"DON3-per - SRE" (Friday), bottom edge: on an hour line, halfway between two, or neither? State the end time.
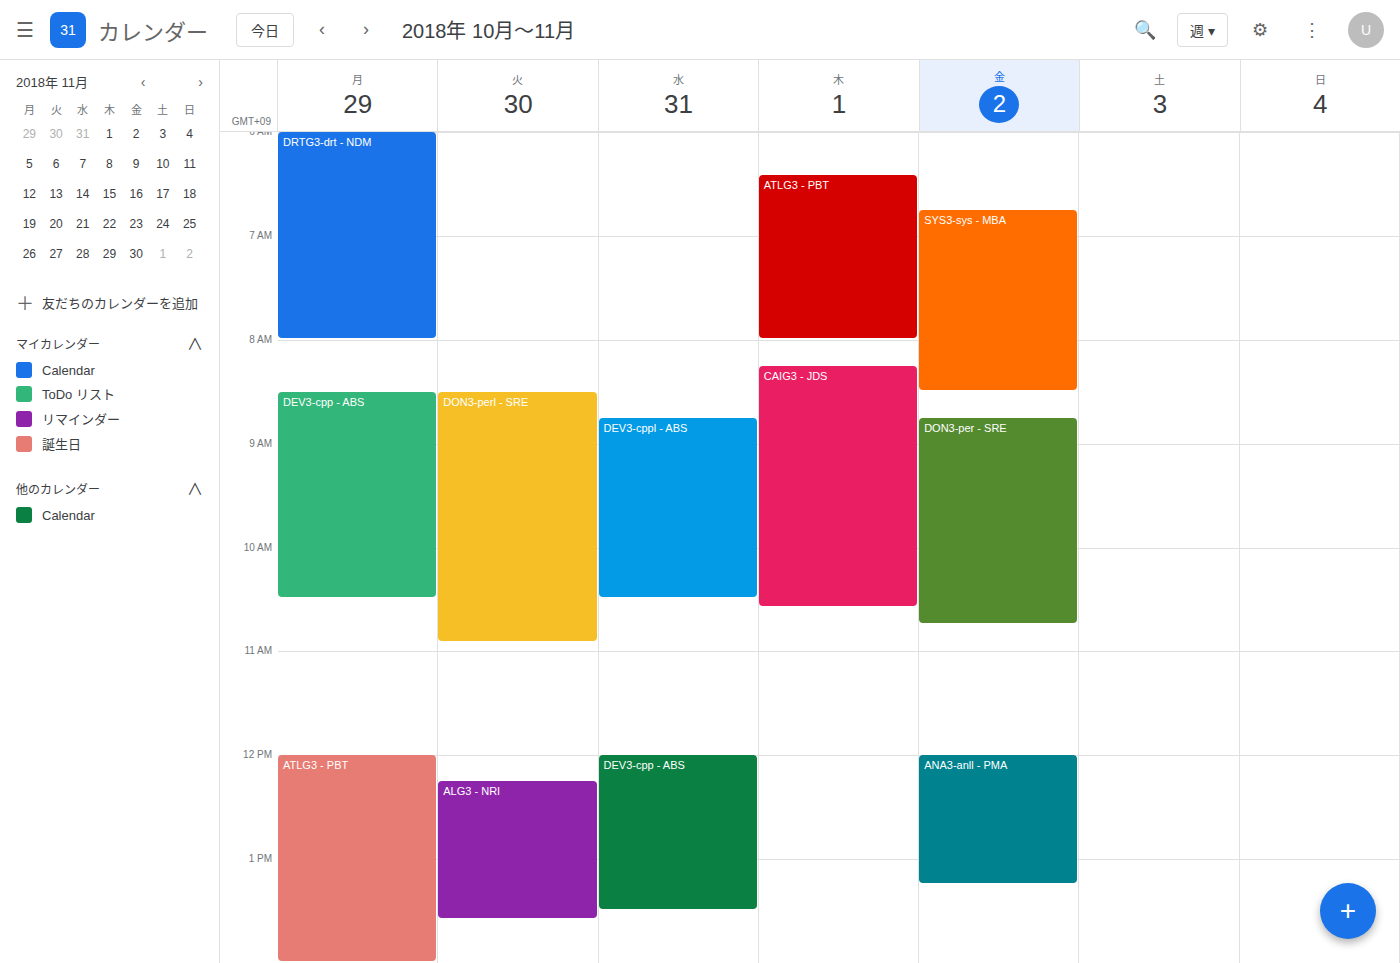
10:45 AM -- neither: three quarters of the way from the 10 AM line to the 11 AM line.